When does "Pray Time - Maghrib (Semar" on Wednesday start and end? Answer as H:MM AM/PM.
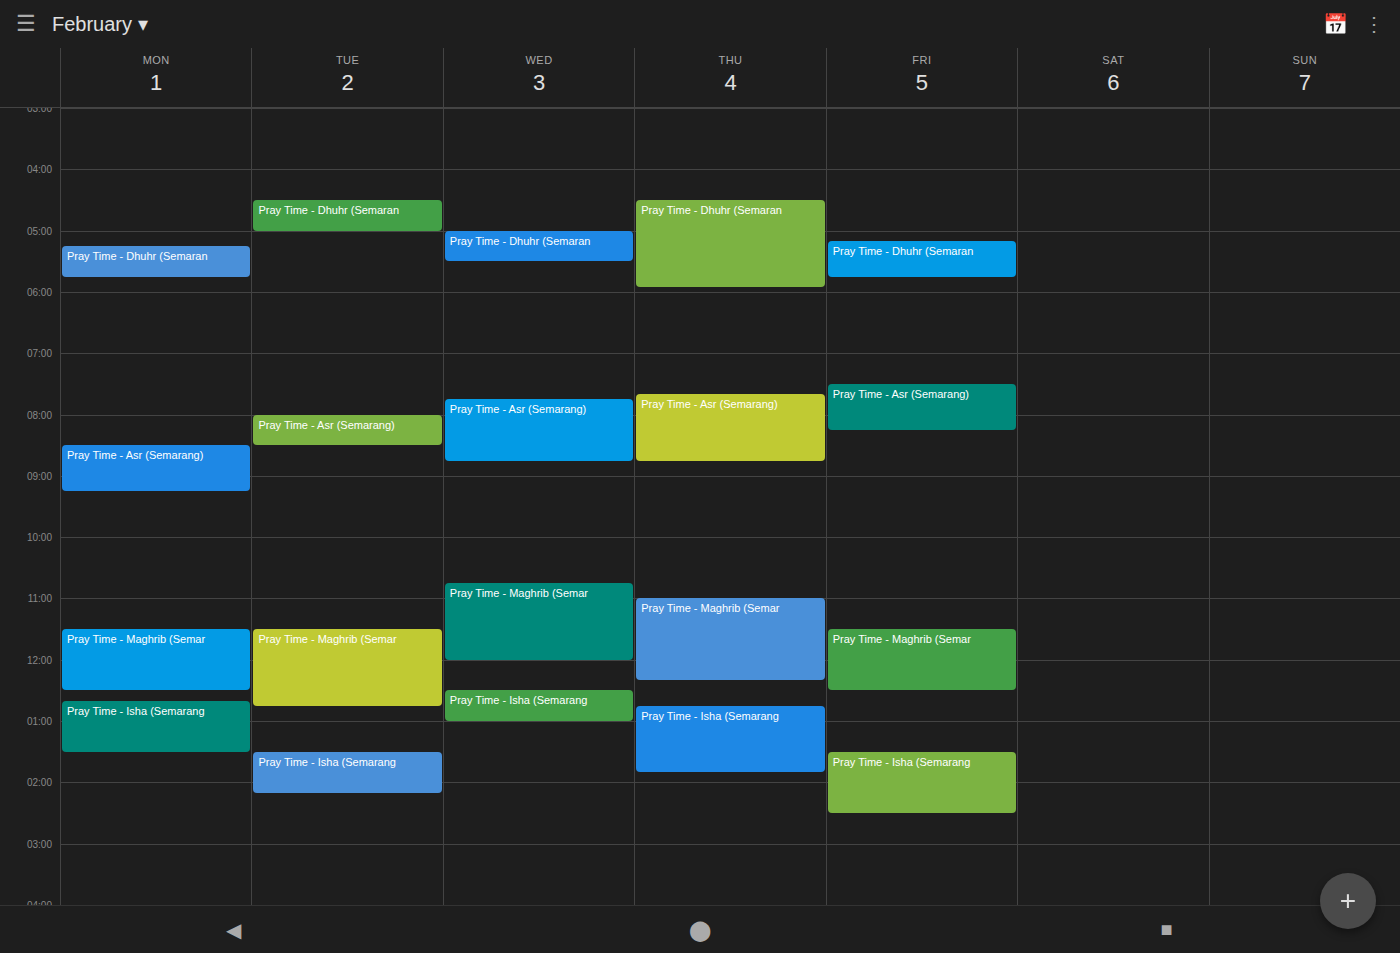
10:45 AM to 12:00 PM